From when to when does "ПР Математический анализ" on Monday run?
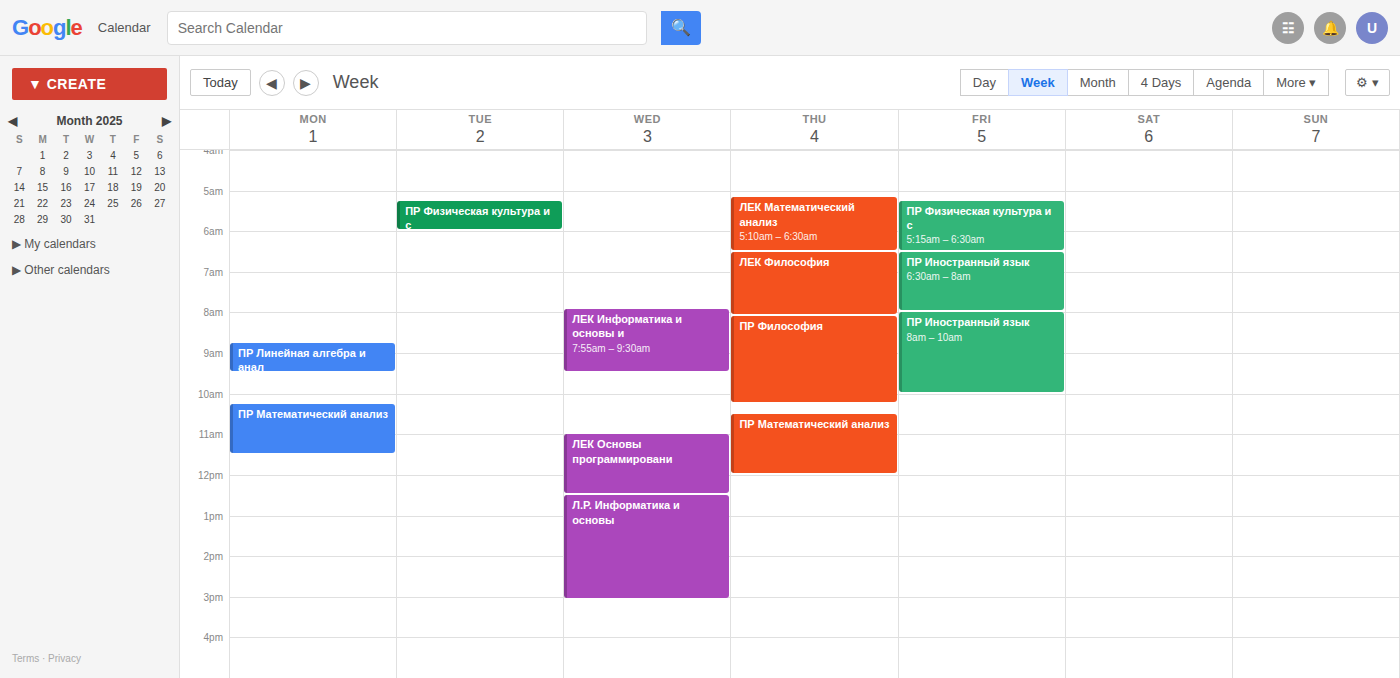
10:15 AM to 11:30 AM